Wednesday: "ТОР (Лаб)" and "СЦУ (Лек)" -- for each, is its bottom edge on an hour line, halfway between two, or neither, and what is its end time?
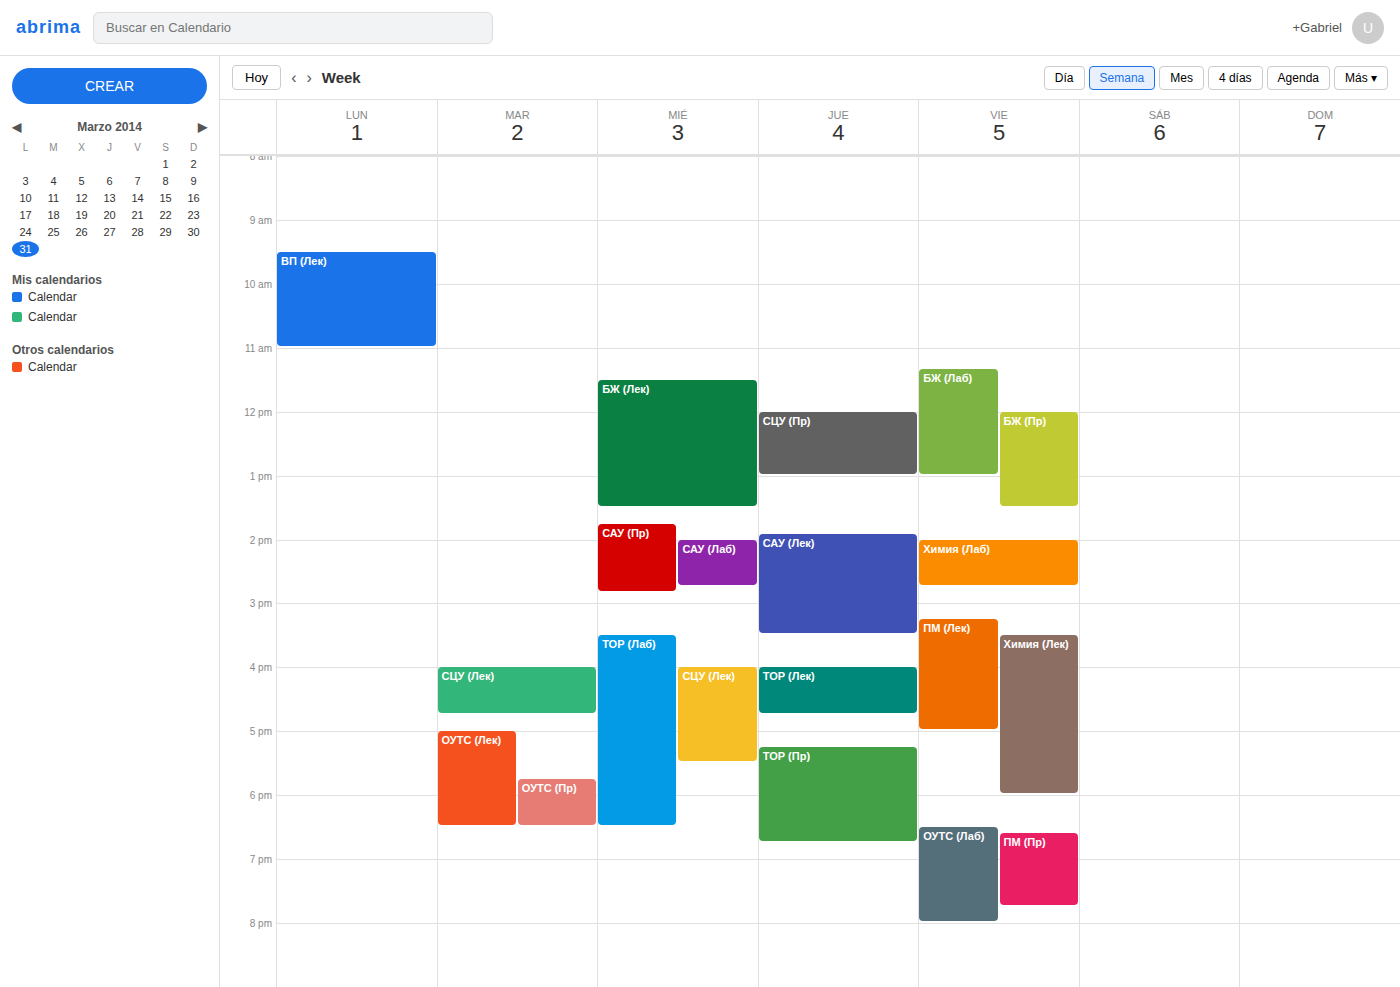
"ТОР (Лаб)": 6:30 PM, halfway between the 6 PM and 7 PM lines. "СЦУ (Лек)": 5:30 PM, halfway between the 5 PM and 6 PM lines.